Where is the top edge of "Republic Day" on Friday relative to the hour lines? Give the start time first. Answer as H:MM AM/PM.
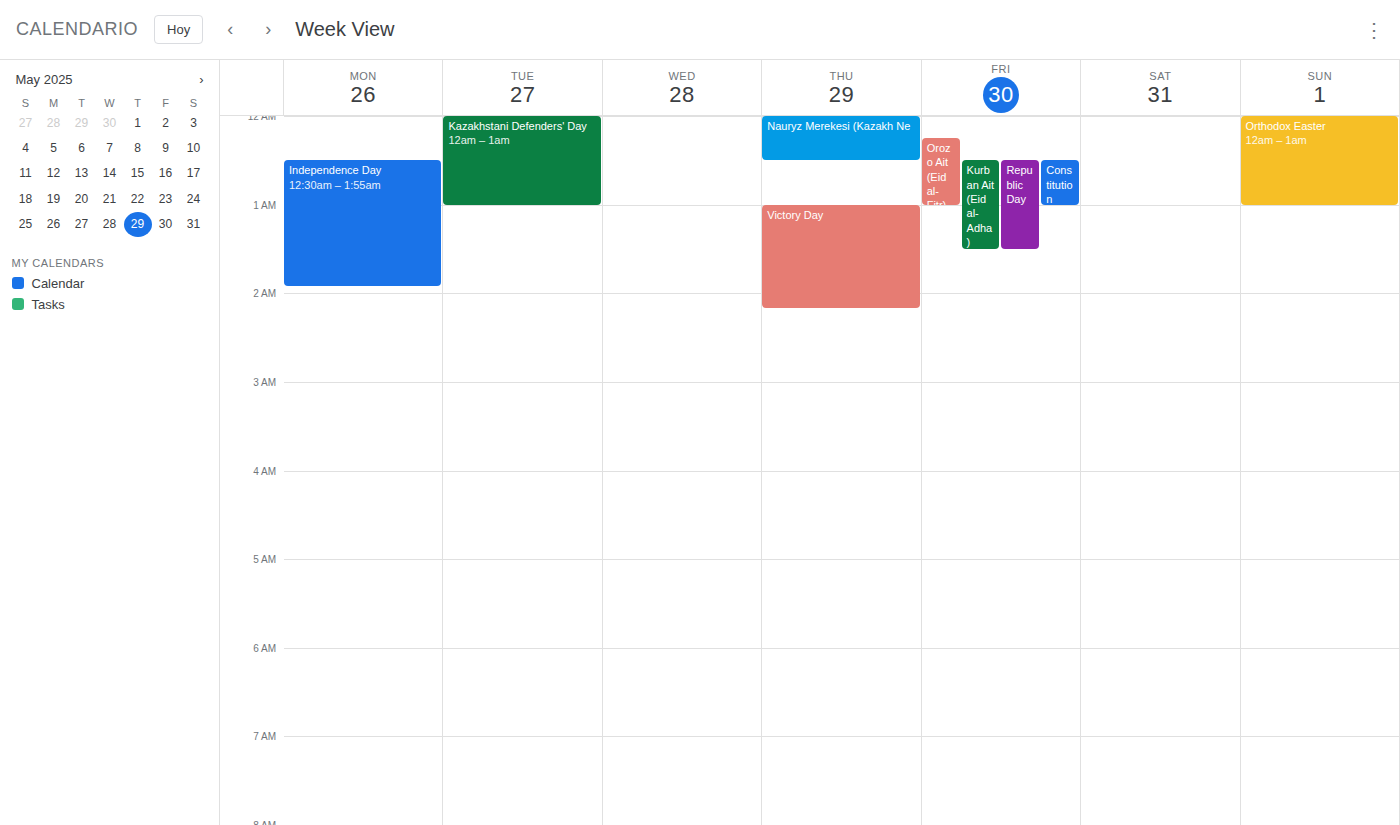
12:30 AM -- halfway between the 12 AM and 1 AM lines.